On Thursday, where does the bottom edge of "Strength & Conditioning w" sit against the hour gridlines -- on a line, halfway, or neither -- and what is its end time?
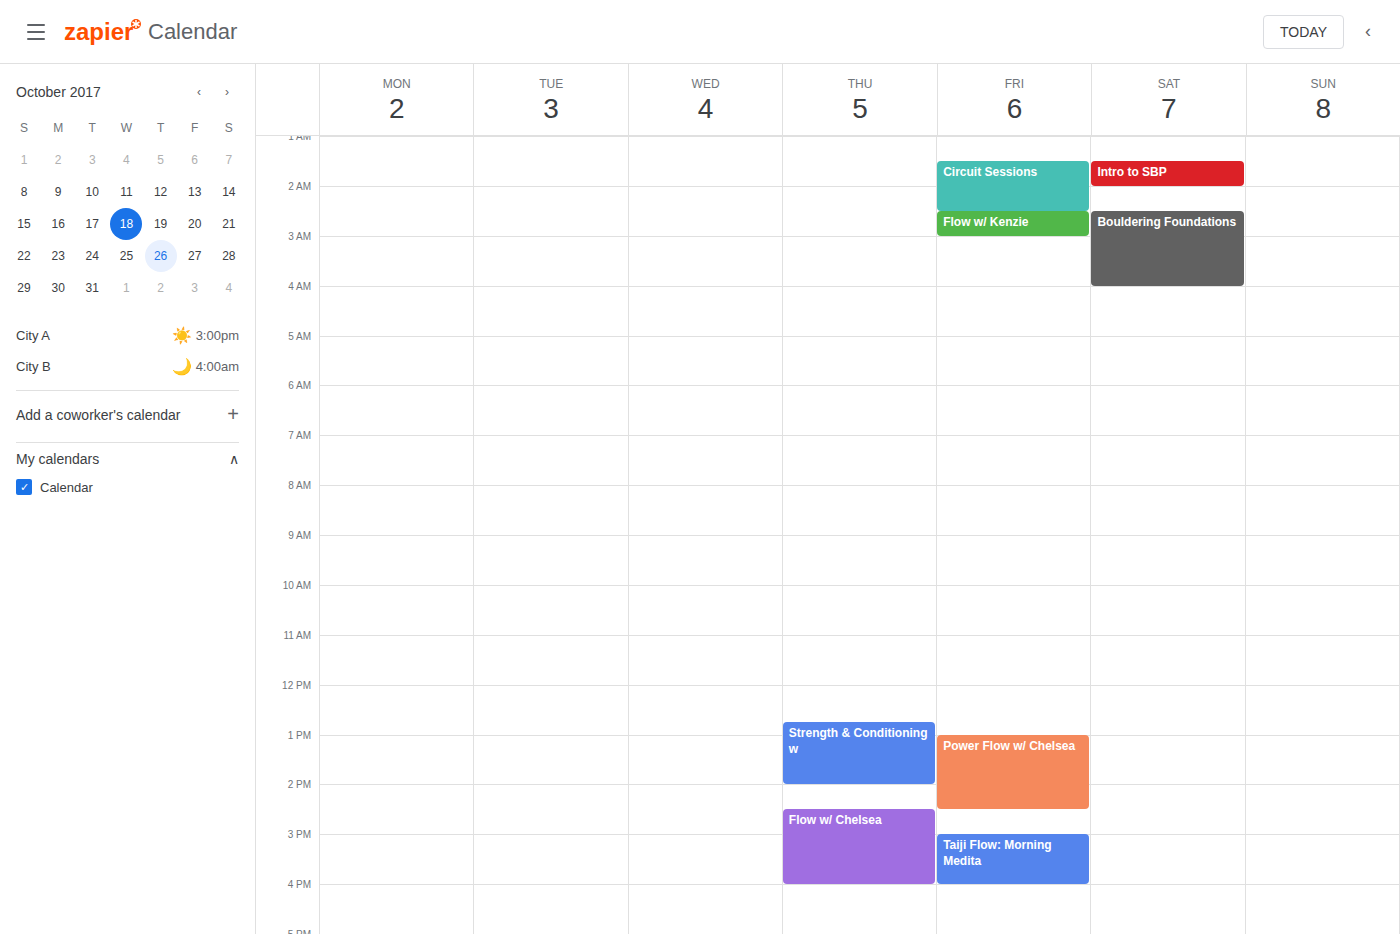
2:00 PM -- exactly on the 2 PM line.